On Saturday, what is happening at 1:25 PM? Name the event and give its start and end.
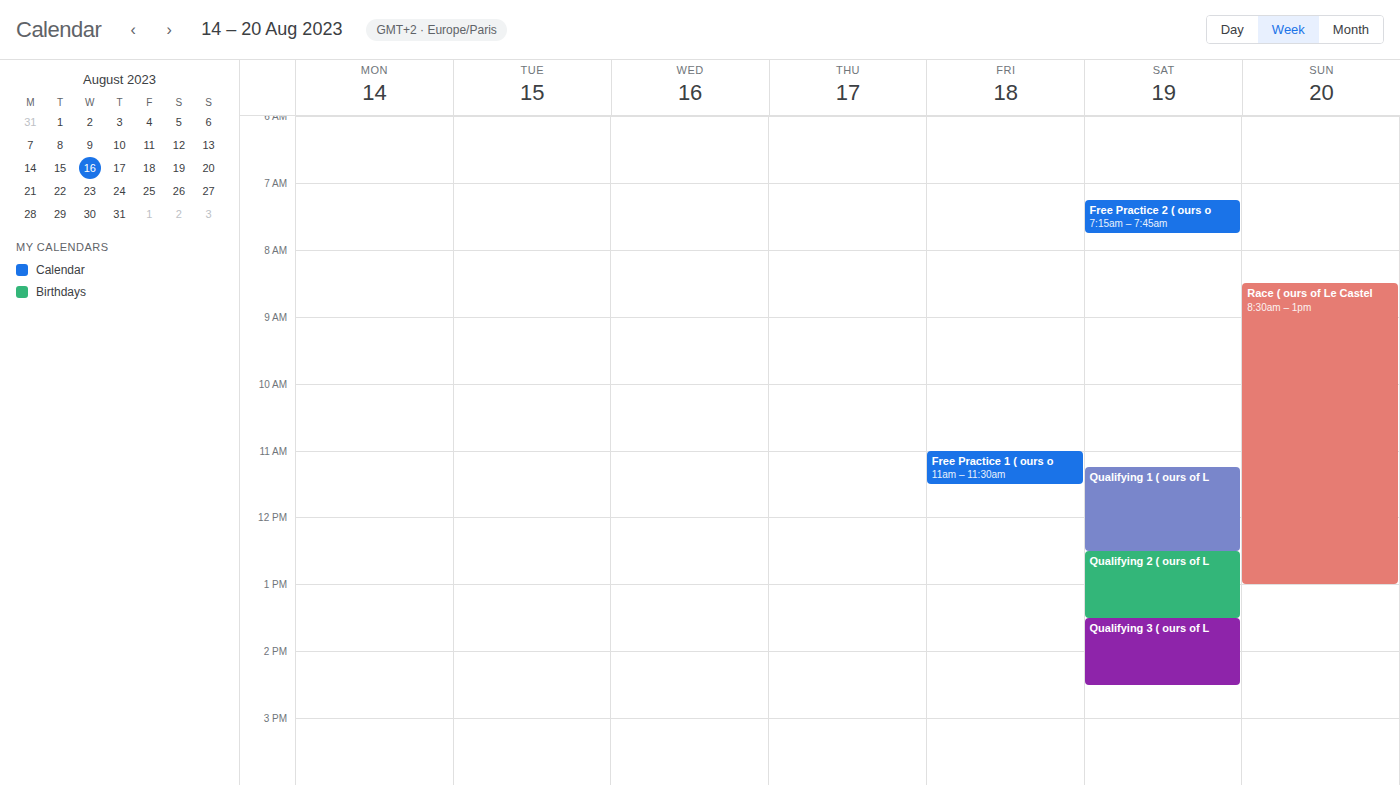
"Qualifying 2 ( ours of L", 12:30 PM to 1:30 PM